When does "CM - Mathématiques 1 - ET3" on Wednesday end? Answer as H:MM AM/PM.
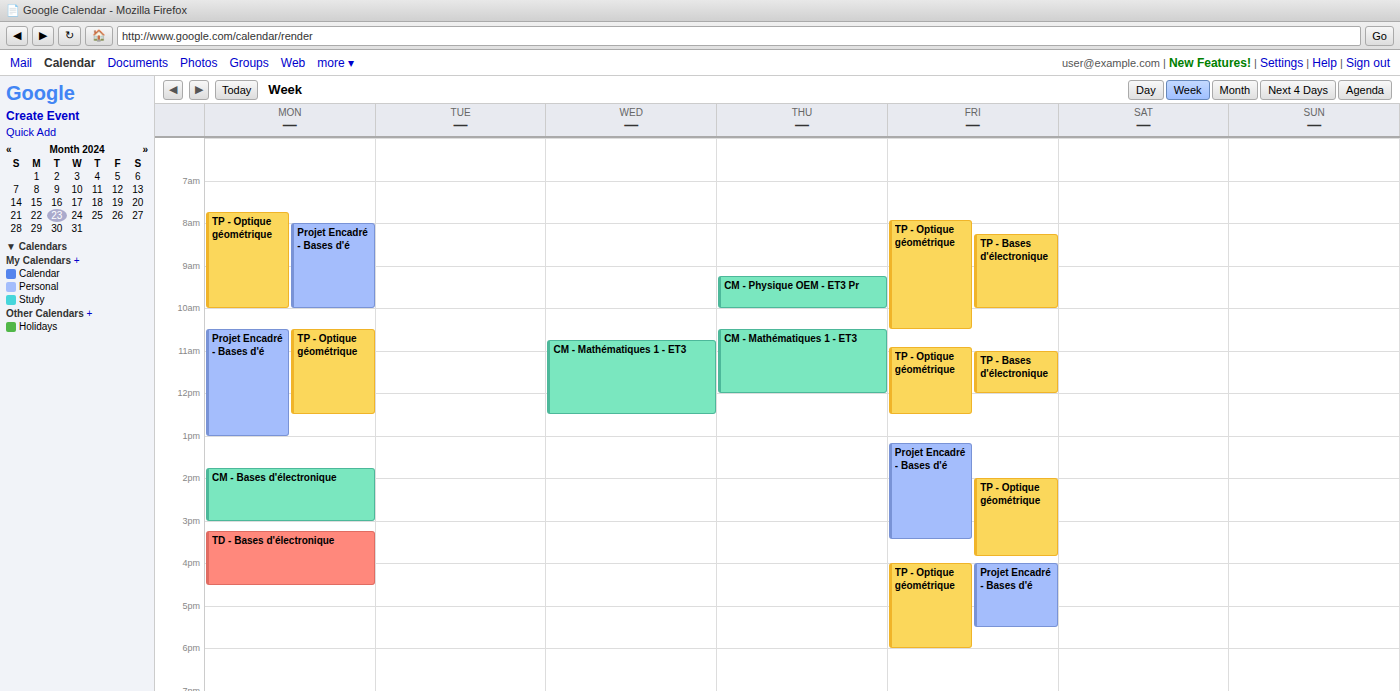
12:30 PM